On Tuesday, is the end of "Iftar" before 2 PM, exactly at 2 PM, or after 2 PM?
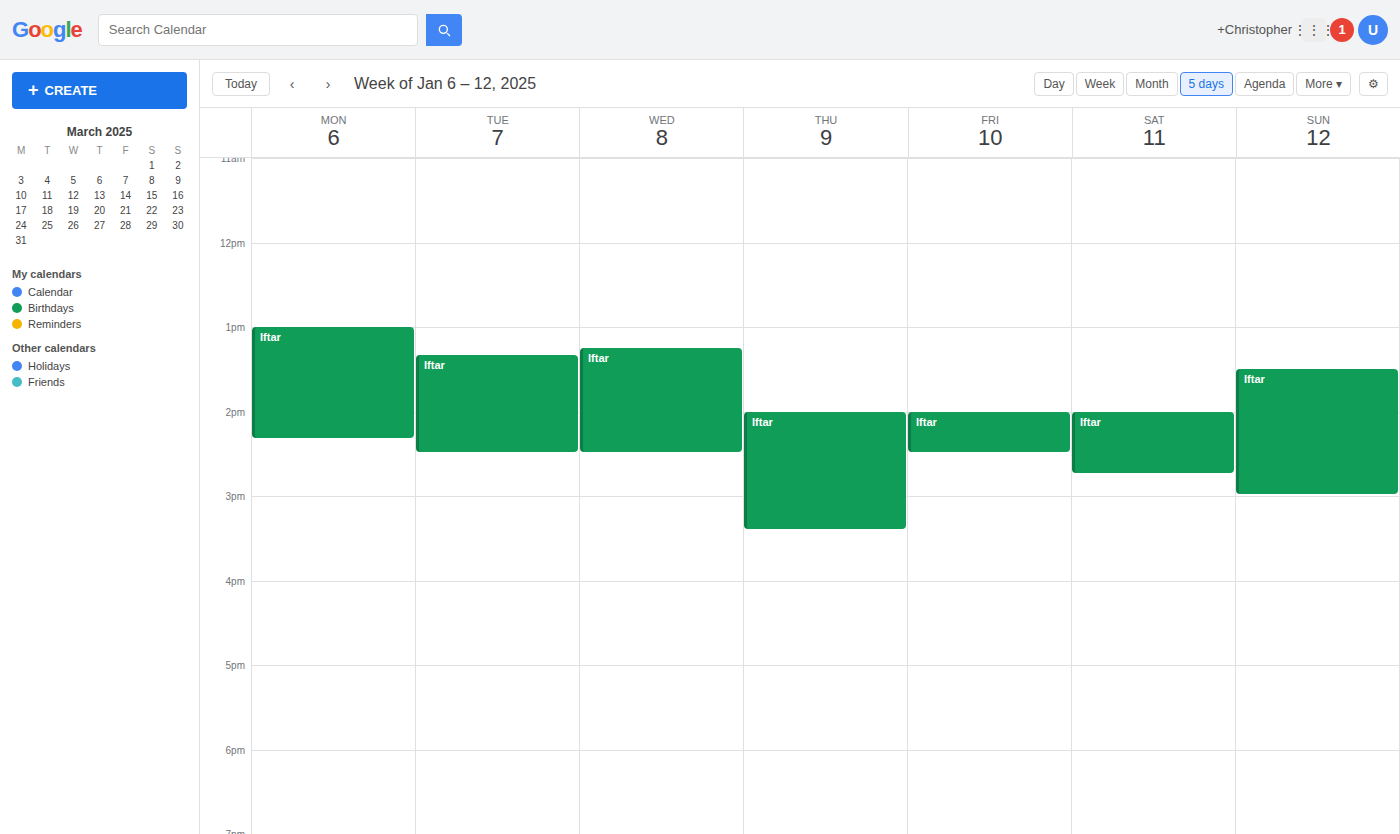
2:30 PM -- after 2 PM, 30 minutes below the 2 PM line.